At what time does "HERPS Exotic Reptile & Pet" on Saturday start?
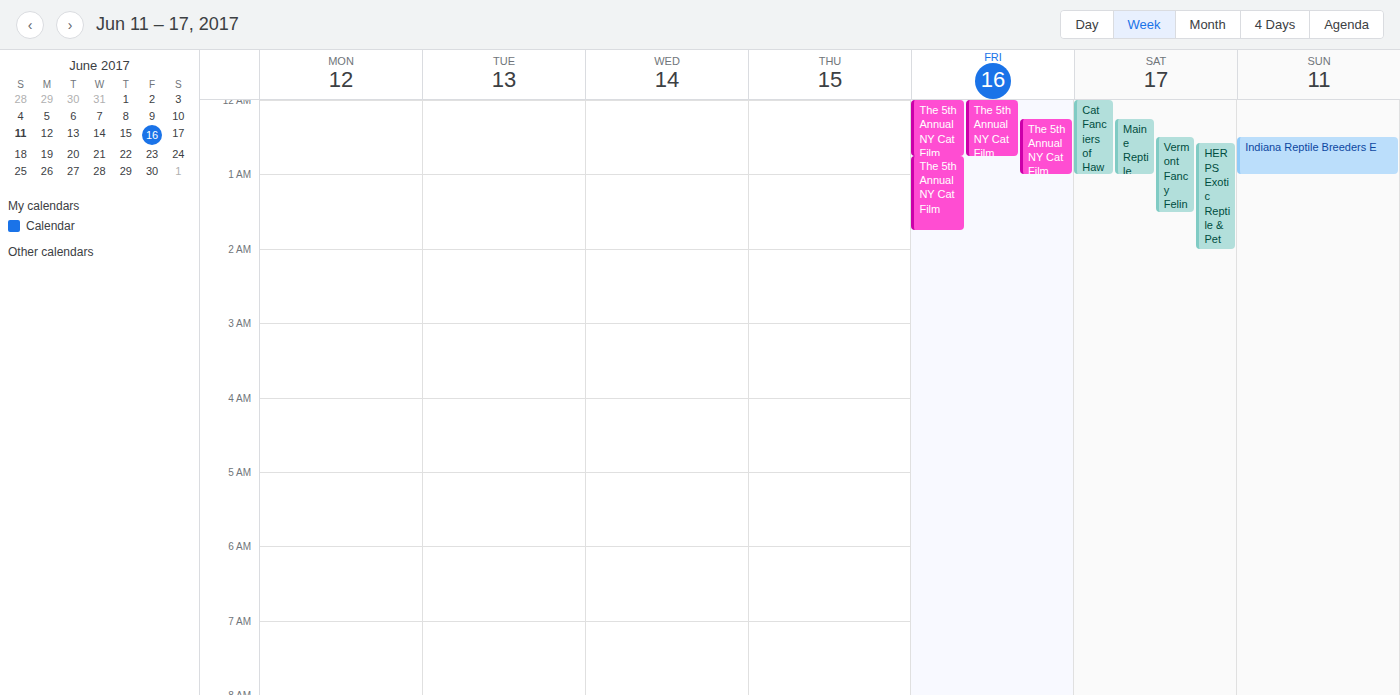
12:35 AM